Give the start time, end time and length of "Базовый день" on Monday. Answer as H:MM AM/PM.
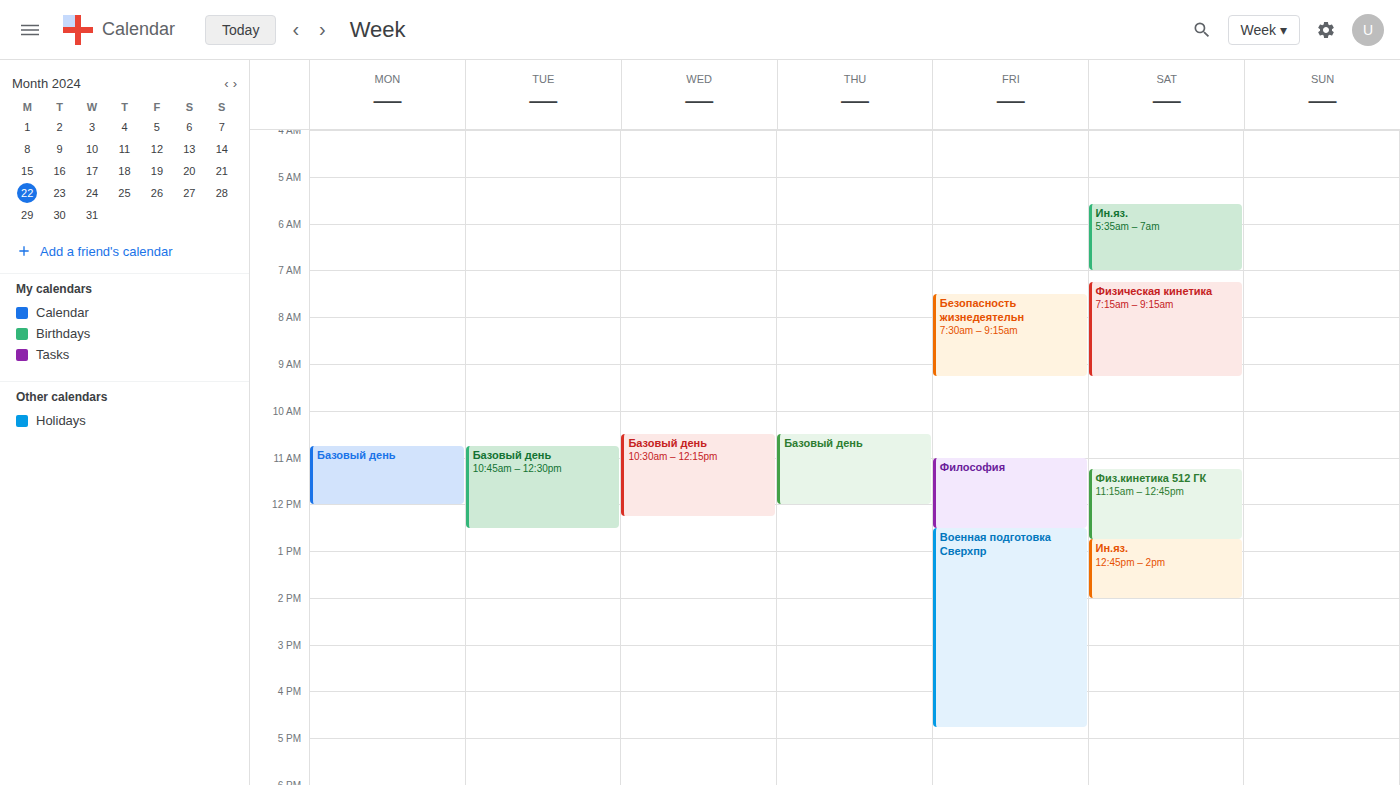
10:45 AM to 12:00 PM, 1 hour 15 minutes